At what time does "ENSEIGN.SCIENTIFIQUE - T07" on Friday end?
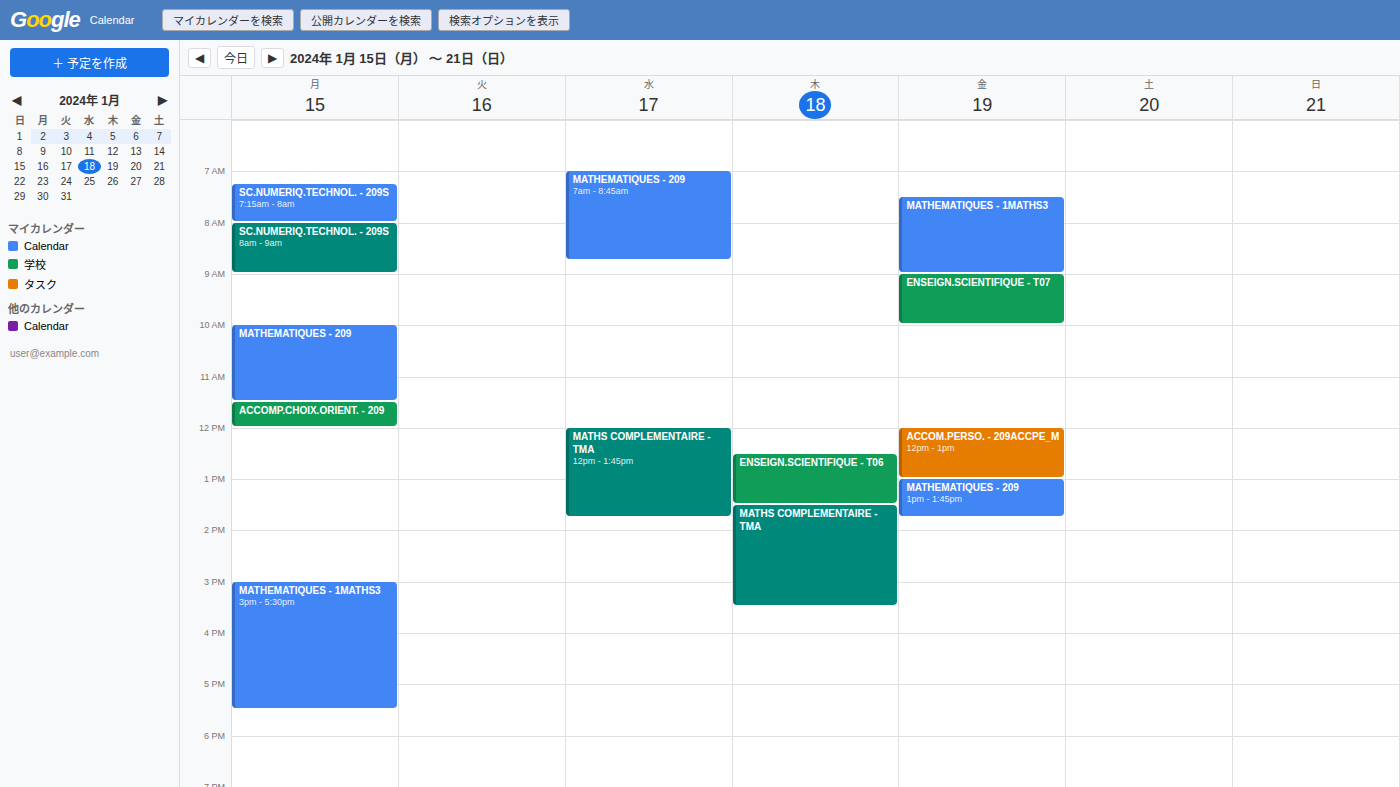
10:00 AM